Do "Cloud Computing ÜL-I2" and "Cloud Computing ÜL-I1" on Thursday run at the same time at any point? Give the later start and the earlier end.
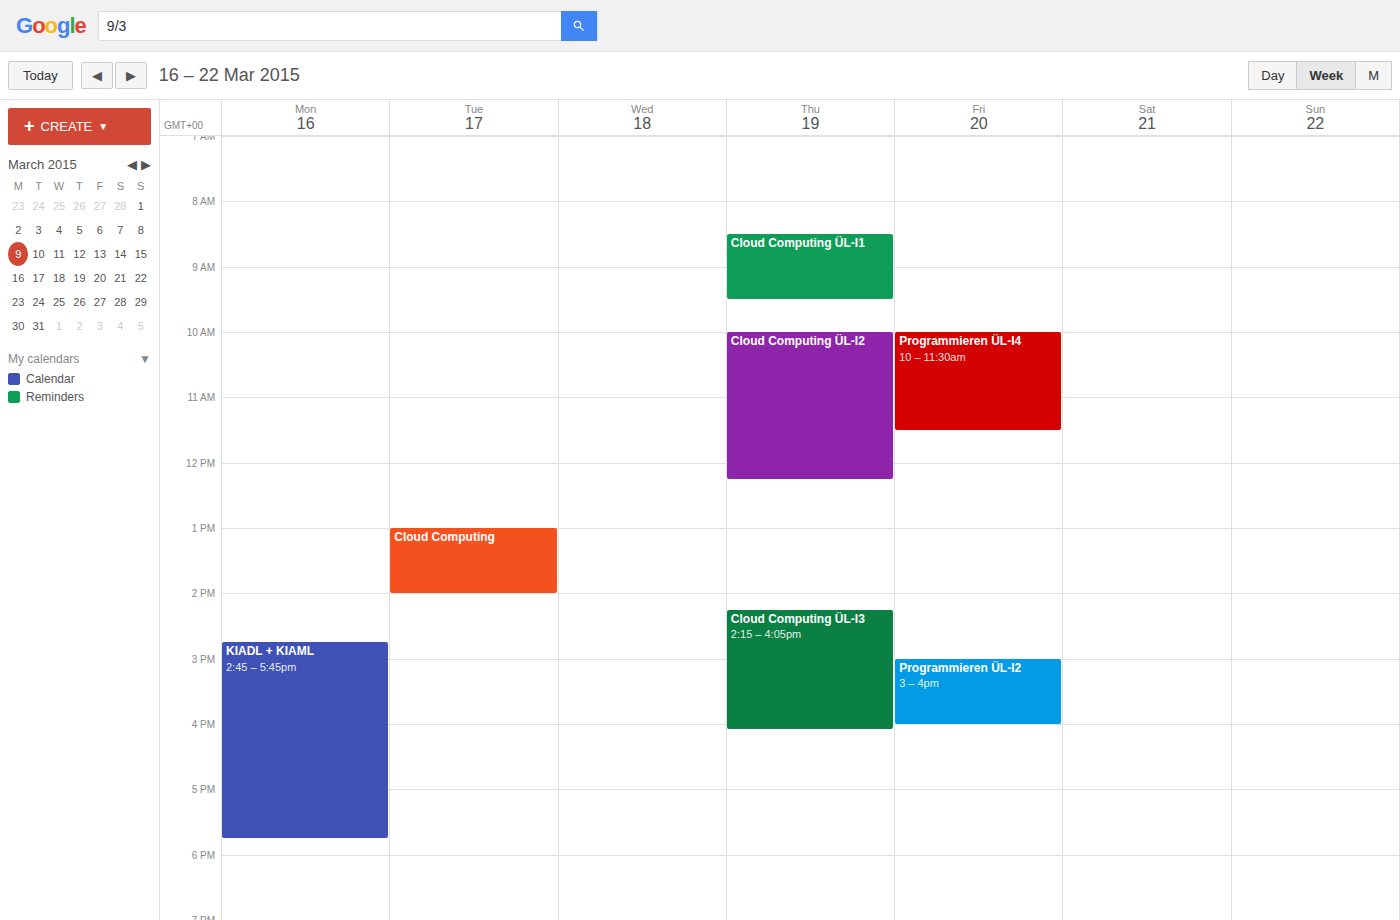
"Cloud Computing ÜL-I1" ends at 9:30 AM and "Cloud Computing ÜL-I2" starts at 10:00 AM -- no overlap.